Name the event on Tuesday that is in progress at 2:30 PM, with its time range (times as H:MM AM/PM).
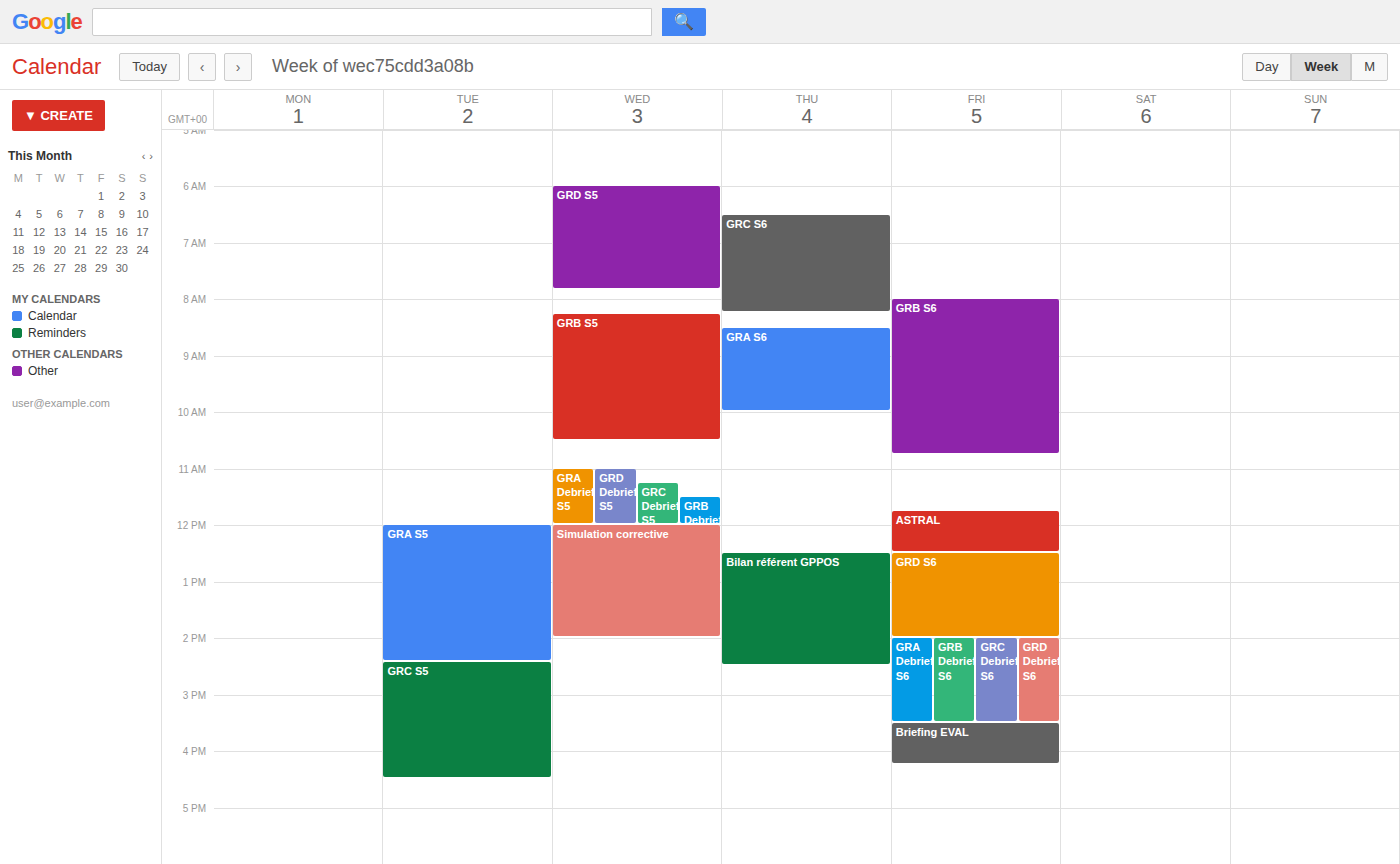
"GRC S5", 2:25 PM to 4:30 PM